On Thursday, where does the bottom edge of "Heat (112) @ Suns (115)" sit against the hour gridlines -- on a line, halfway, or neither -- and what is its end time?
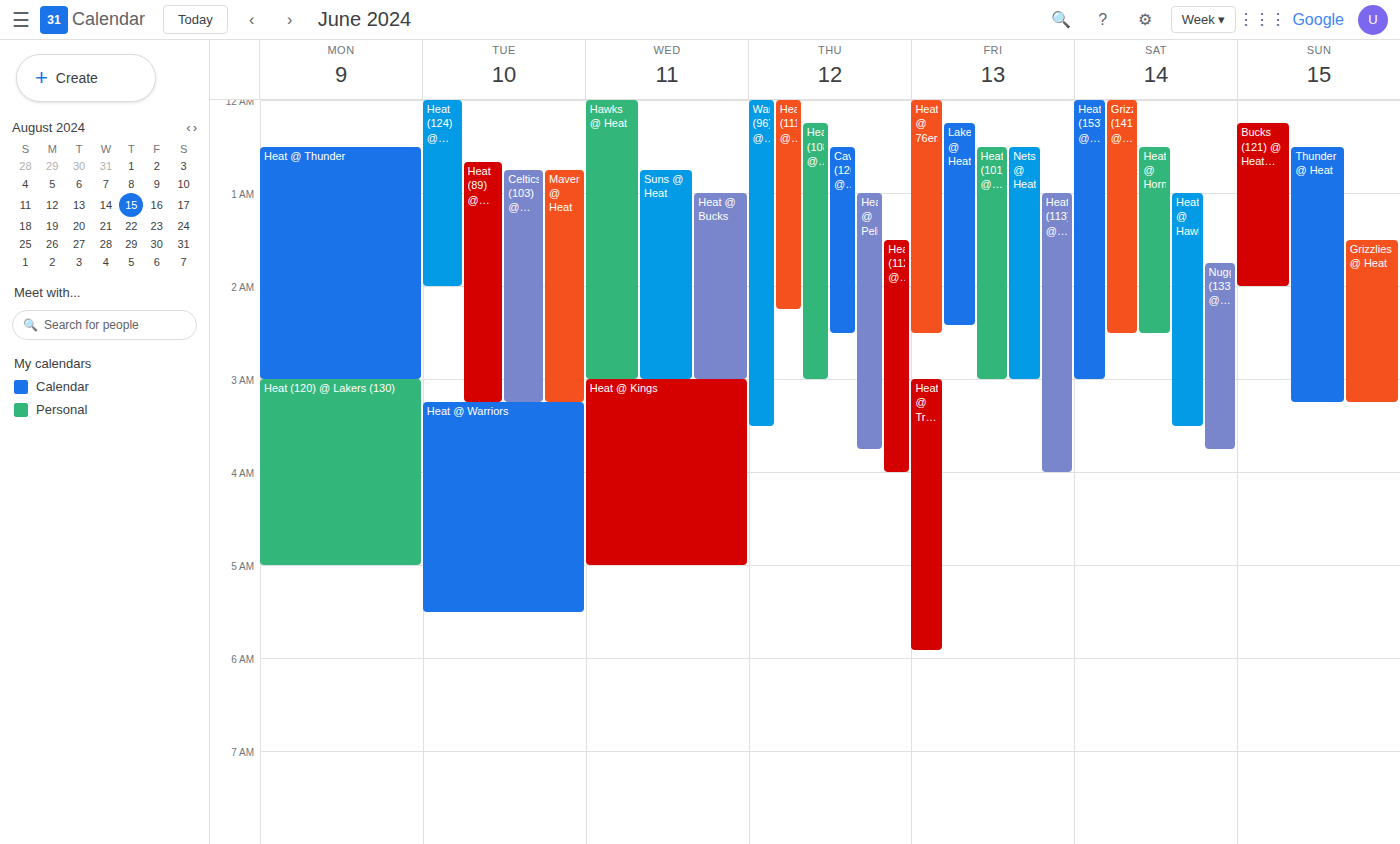
4:00 AM -- exactly on the 4 AM line.